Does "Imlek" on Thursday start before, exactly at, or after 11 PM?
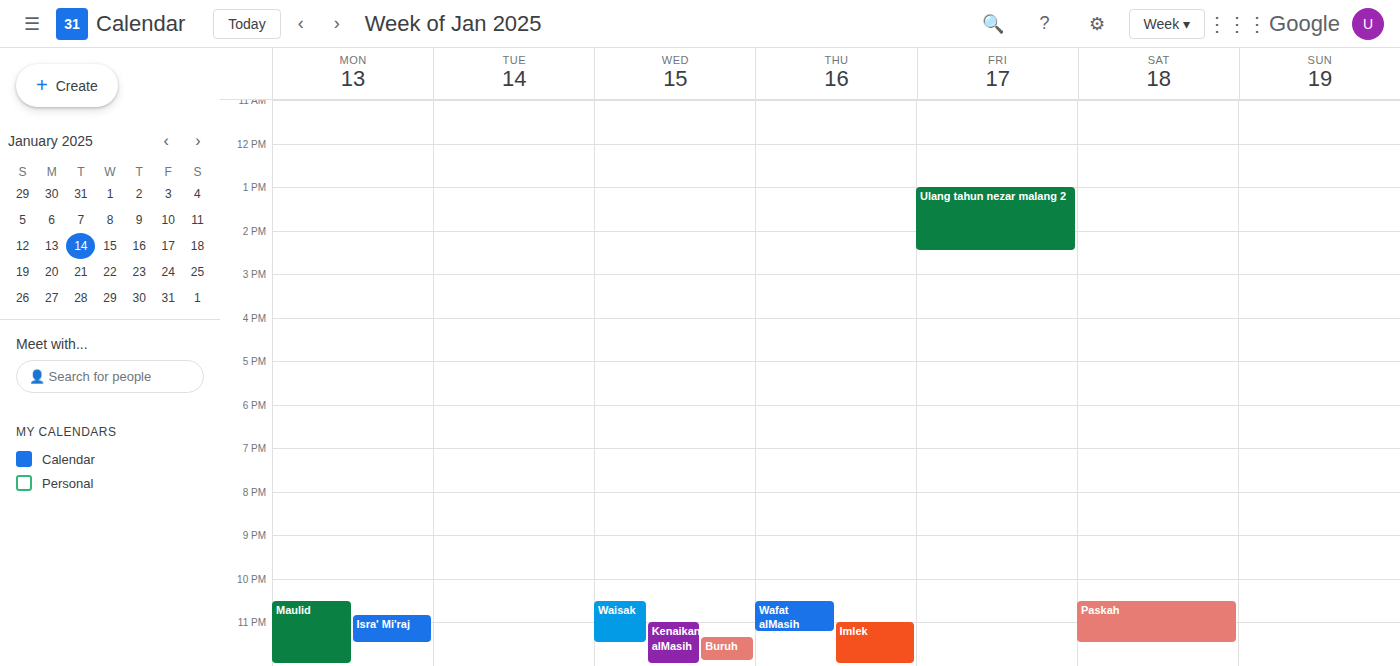
11:00 PM -- exactly at 11 PM, on the 11 PM line.